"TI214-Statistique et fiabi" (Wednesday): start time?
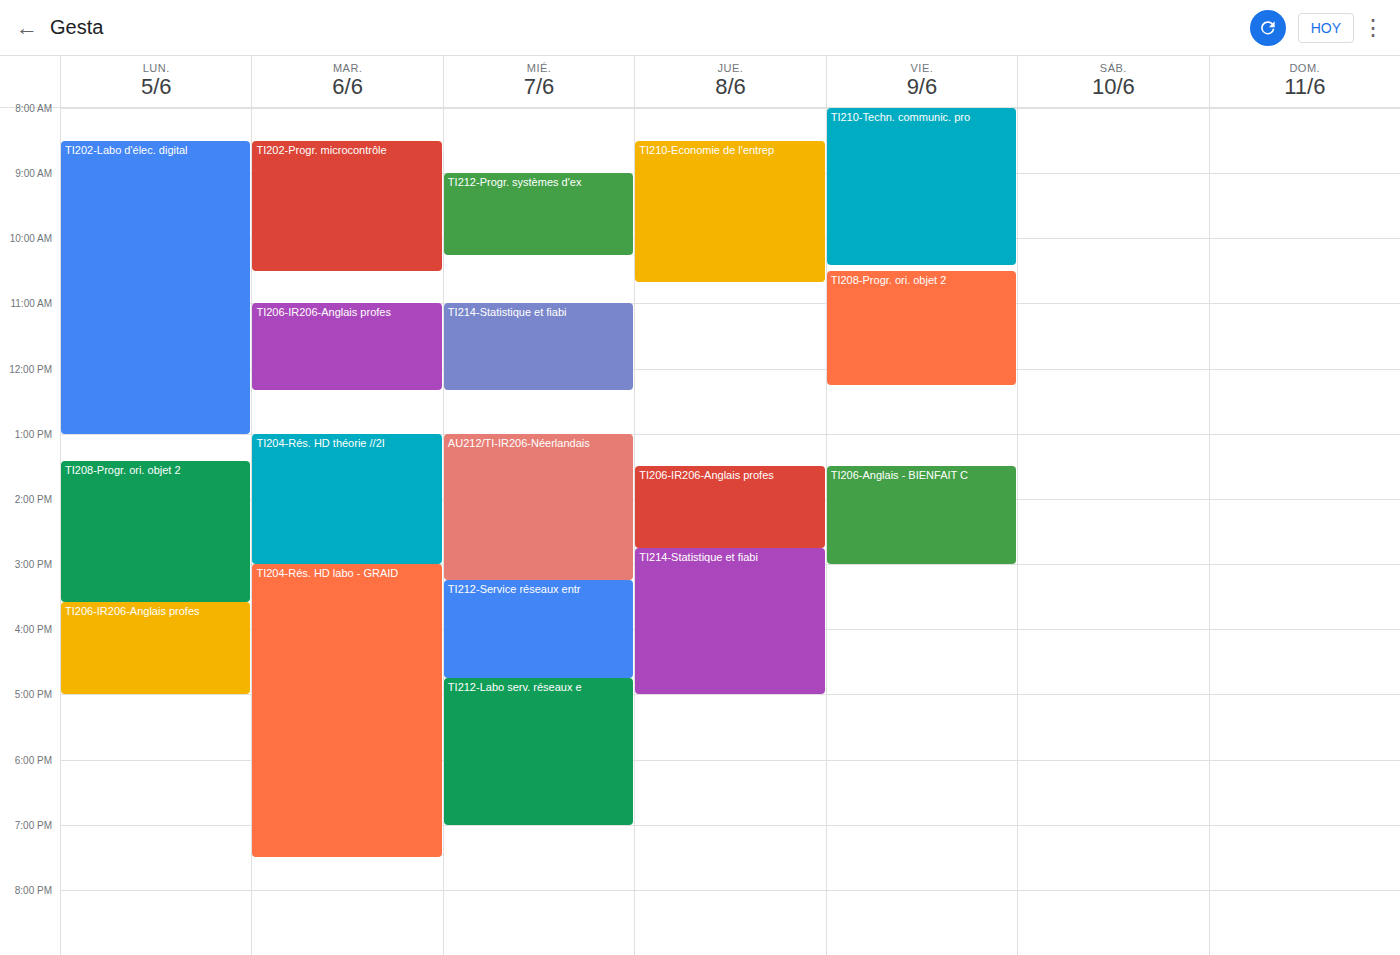
11:00 AM